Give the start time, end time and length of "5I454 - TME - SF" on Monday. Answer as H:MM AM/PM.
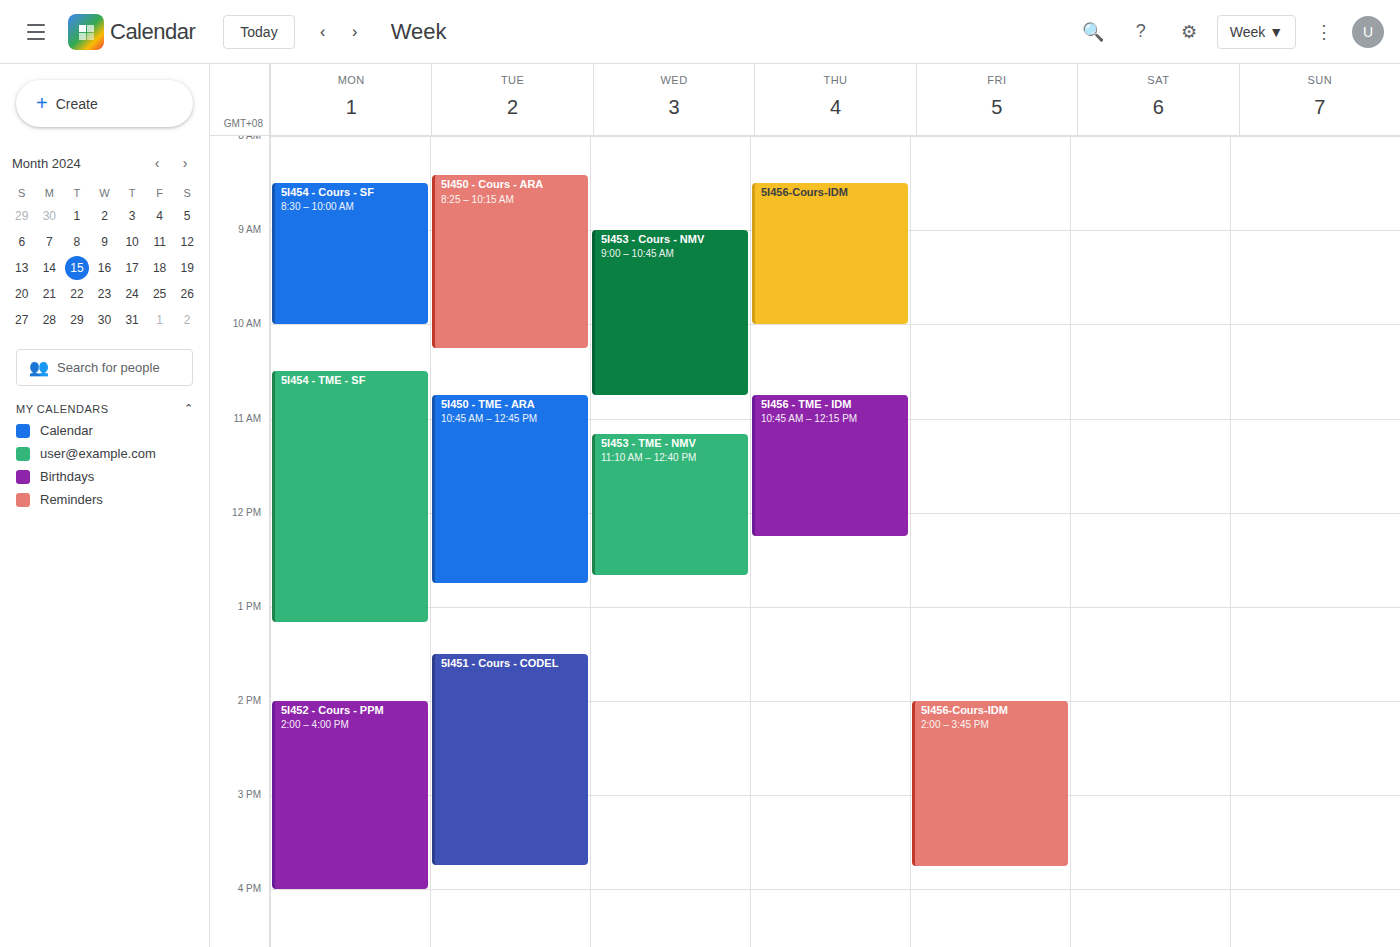
10:30 AM to 1:10 PM, 2 hours 40 minutes